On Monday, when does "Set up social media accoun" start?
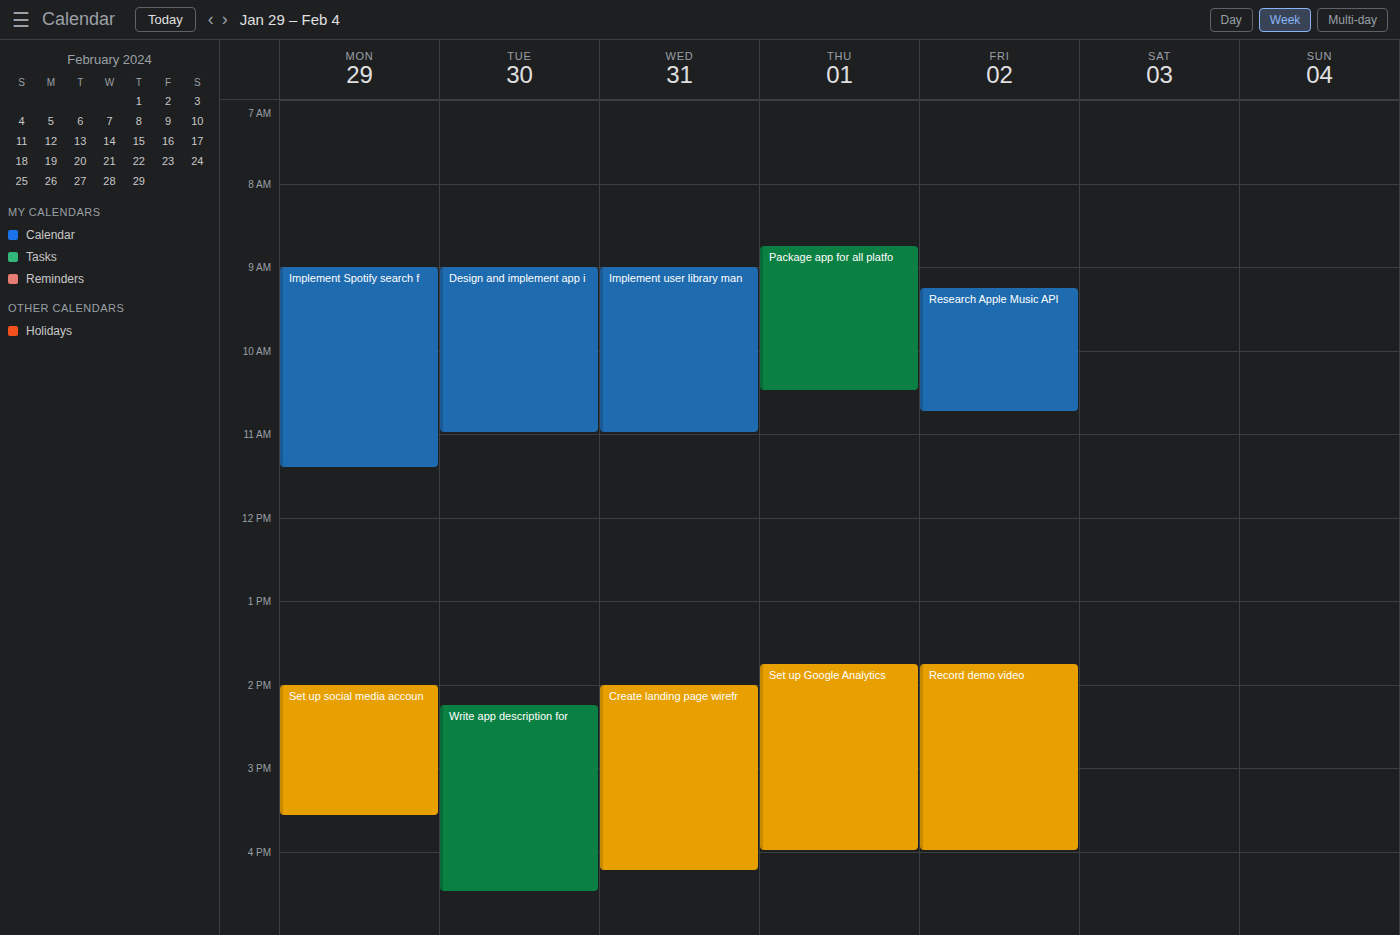
2:00 PM